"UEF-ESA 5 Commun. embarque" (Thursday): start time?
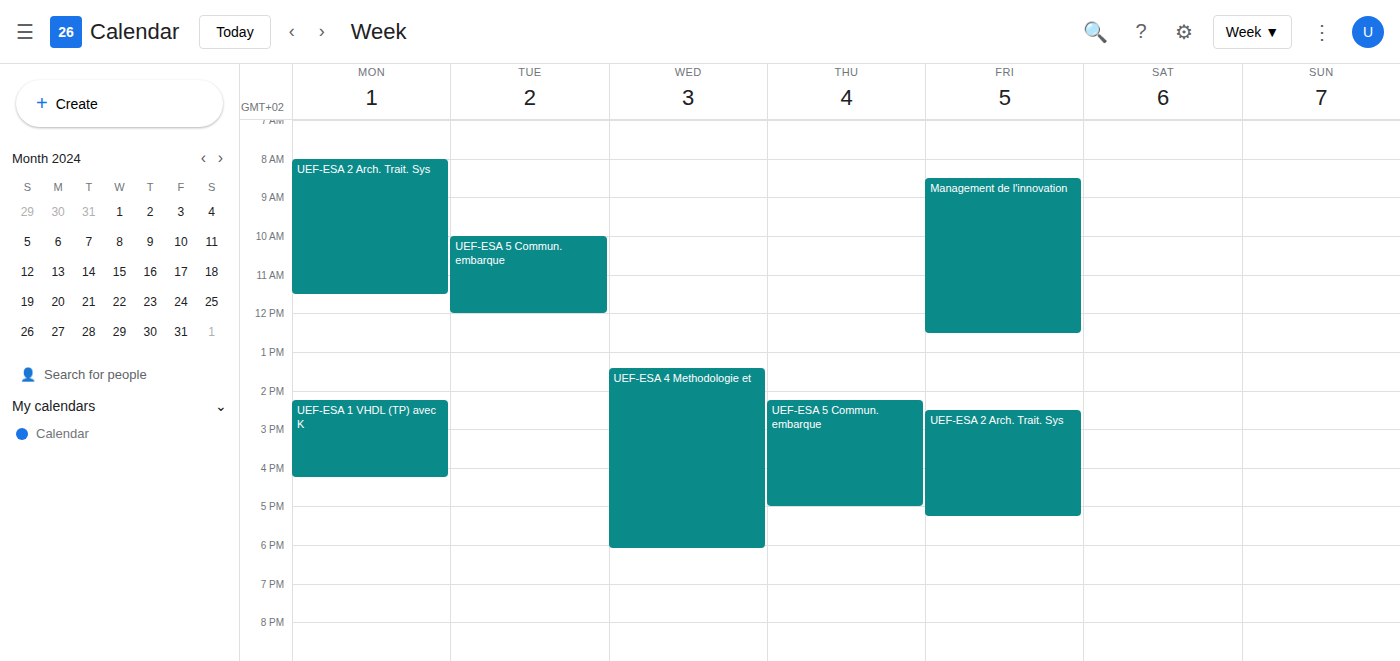
2:15 PM